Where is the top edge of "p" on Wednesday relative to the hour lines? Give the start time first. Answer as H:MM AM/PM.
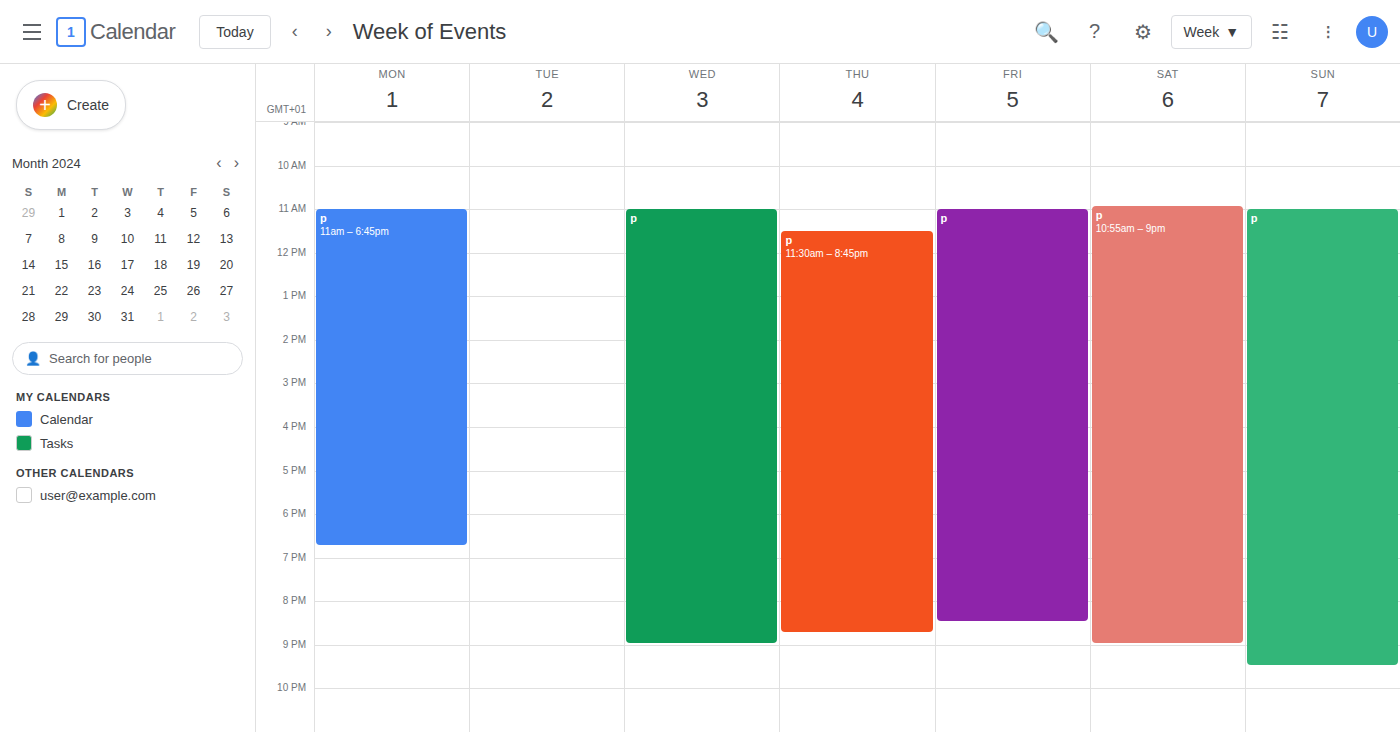
11:00 AM -- exactly on the 11 AM line.